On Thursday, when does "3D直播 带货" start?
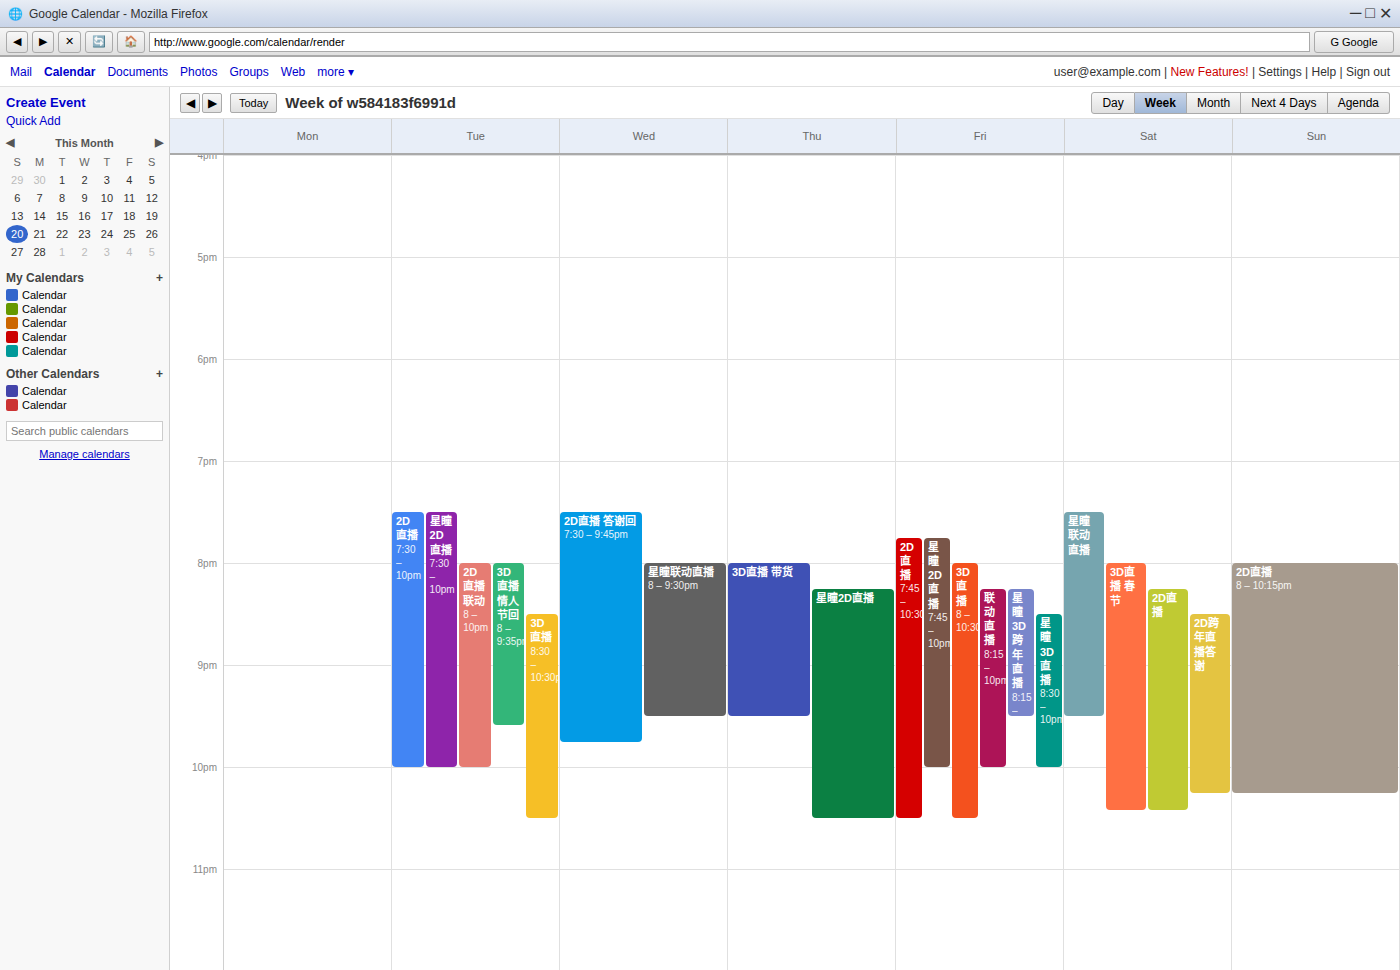
8:00 PM